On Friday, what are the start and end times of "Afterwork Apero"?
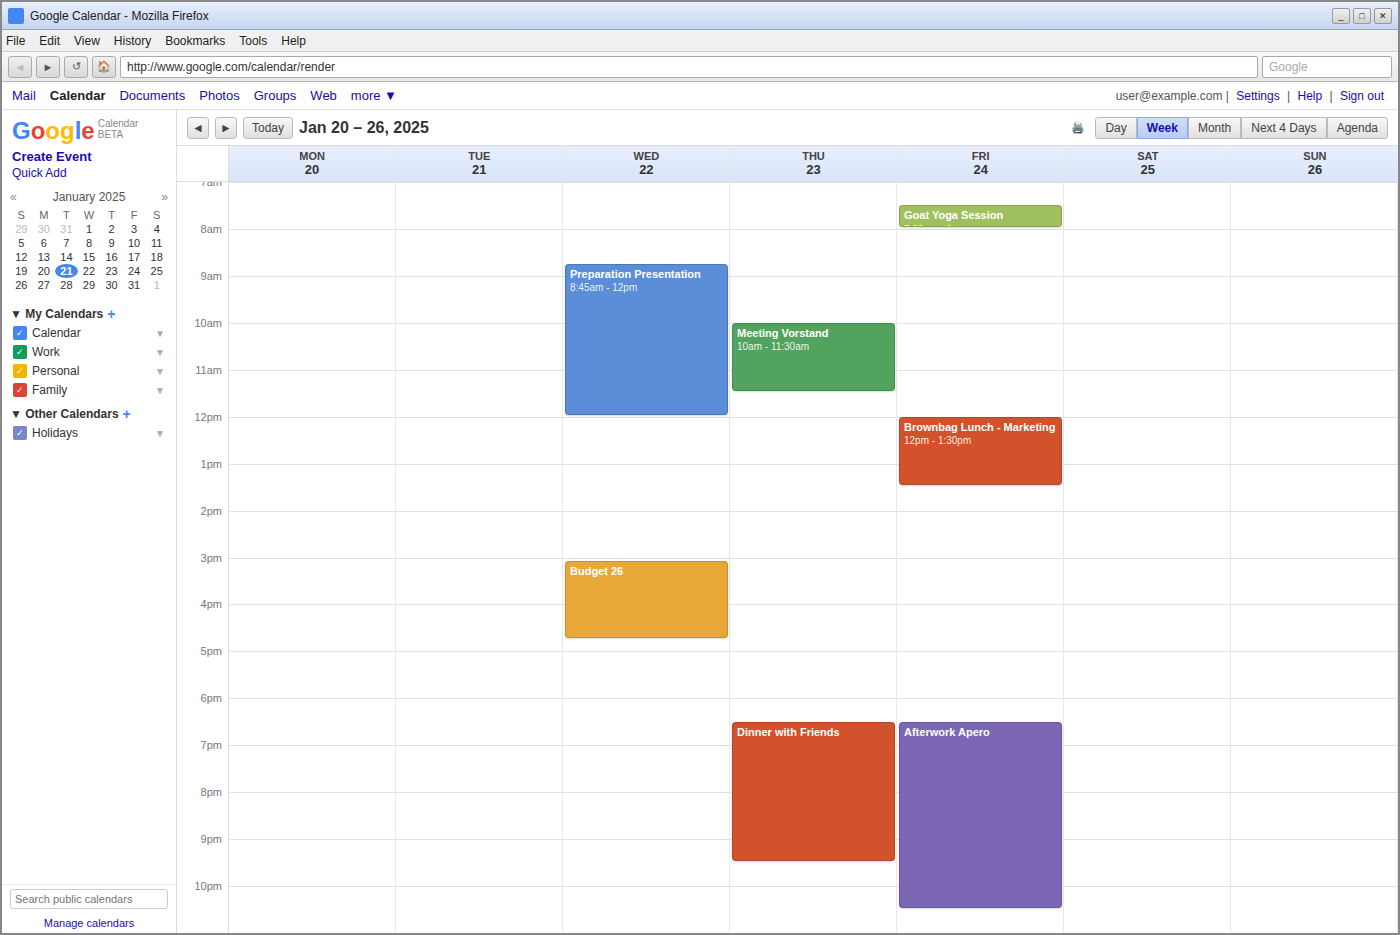
6:30 PM to 10:30 PM